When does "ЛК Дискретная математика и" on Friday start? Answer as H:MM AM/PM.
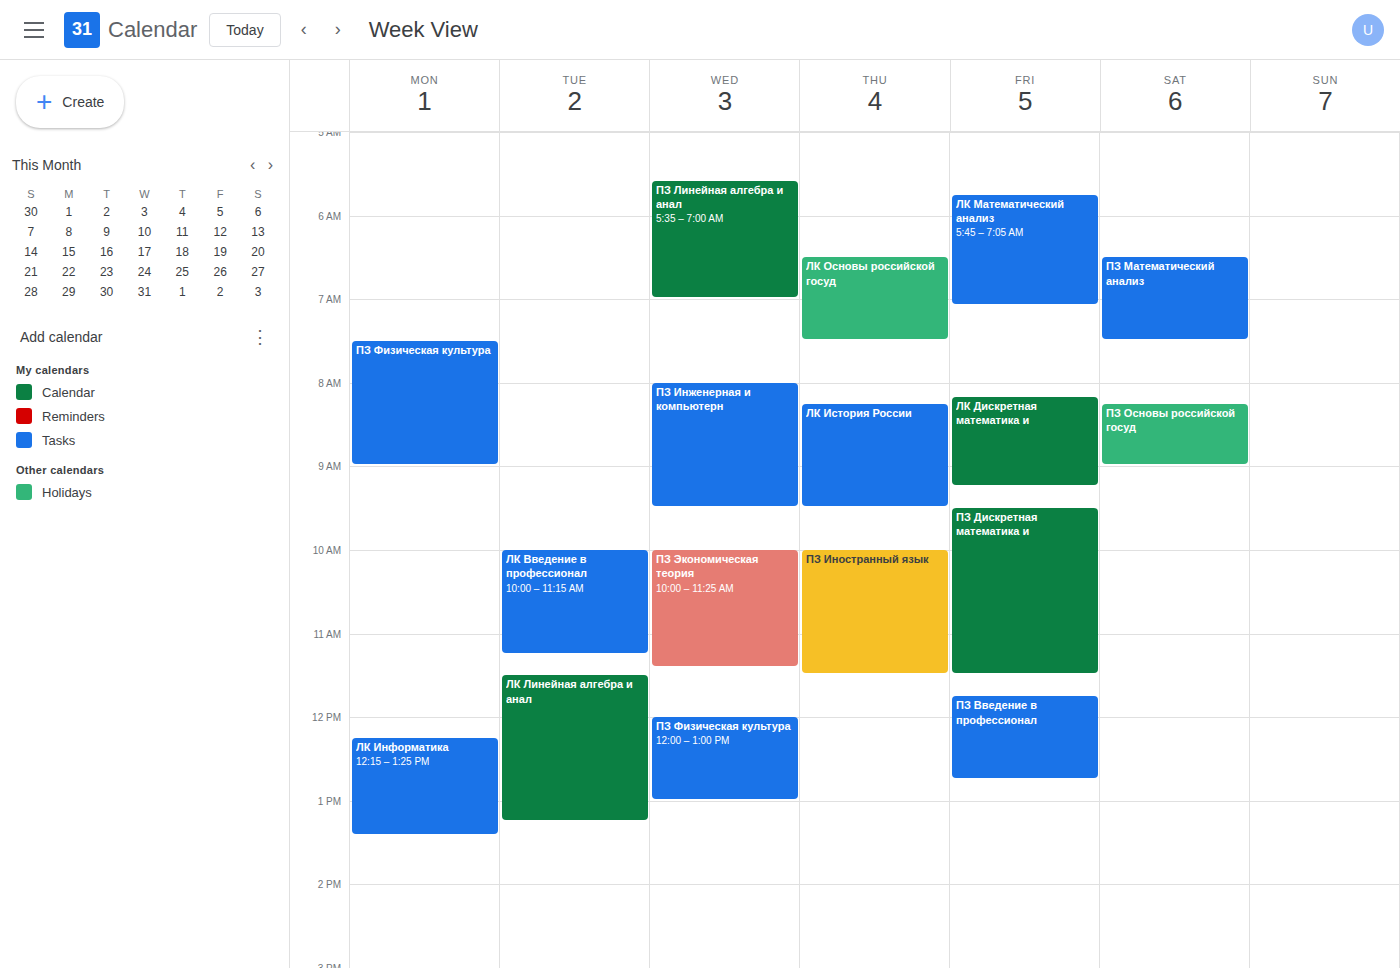
8:10 AM